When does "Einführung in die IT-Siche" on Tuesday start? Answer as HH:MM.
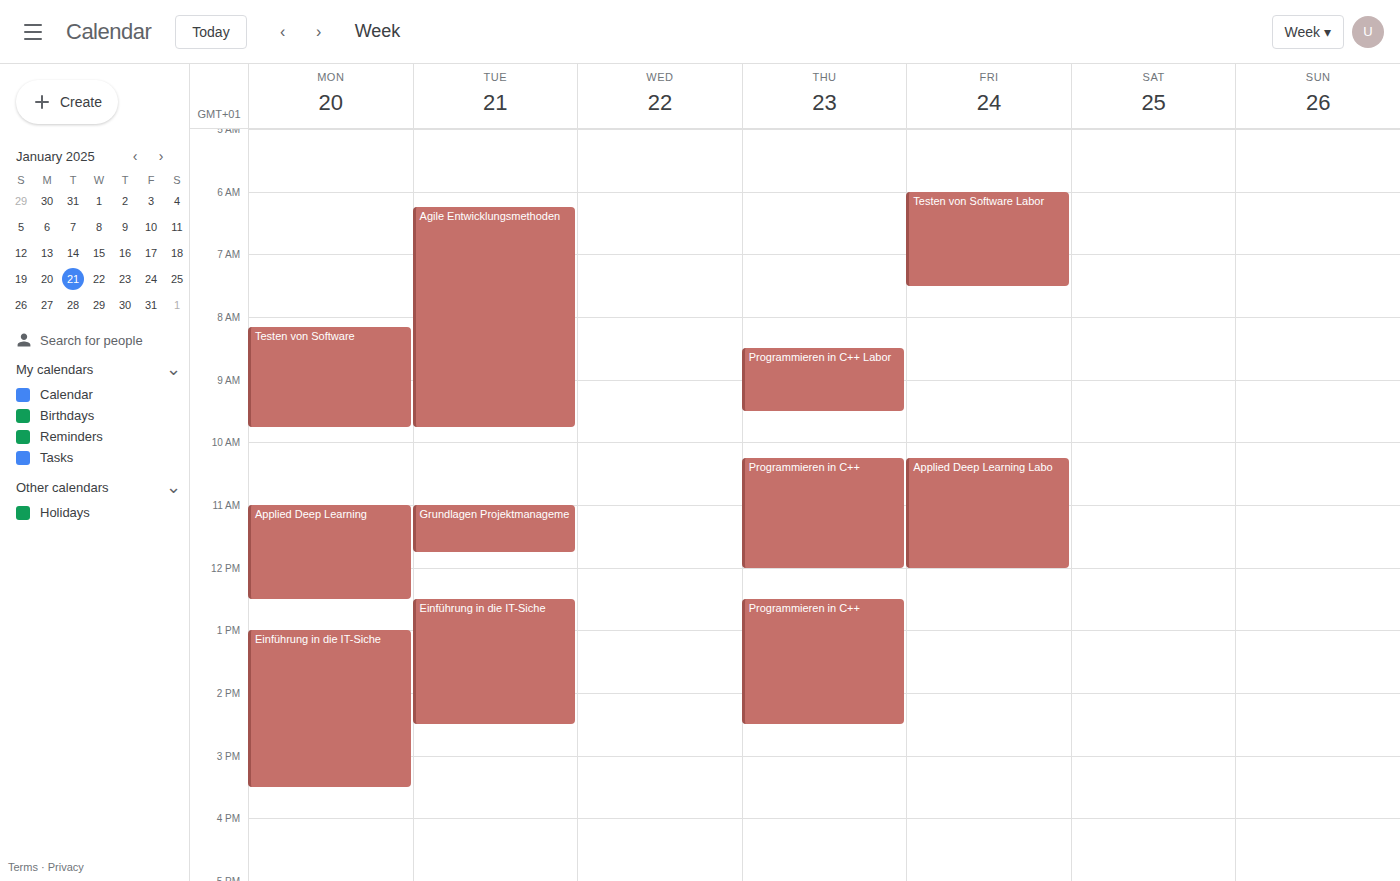
12:30